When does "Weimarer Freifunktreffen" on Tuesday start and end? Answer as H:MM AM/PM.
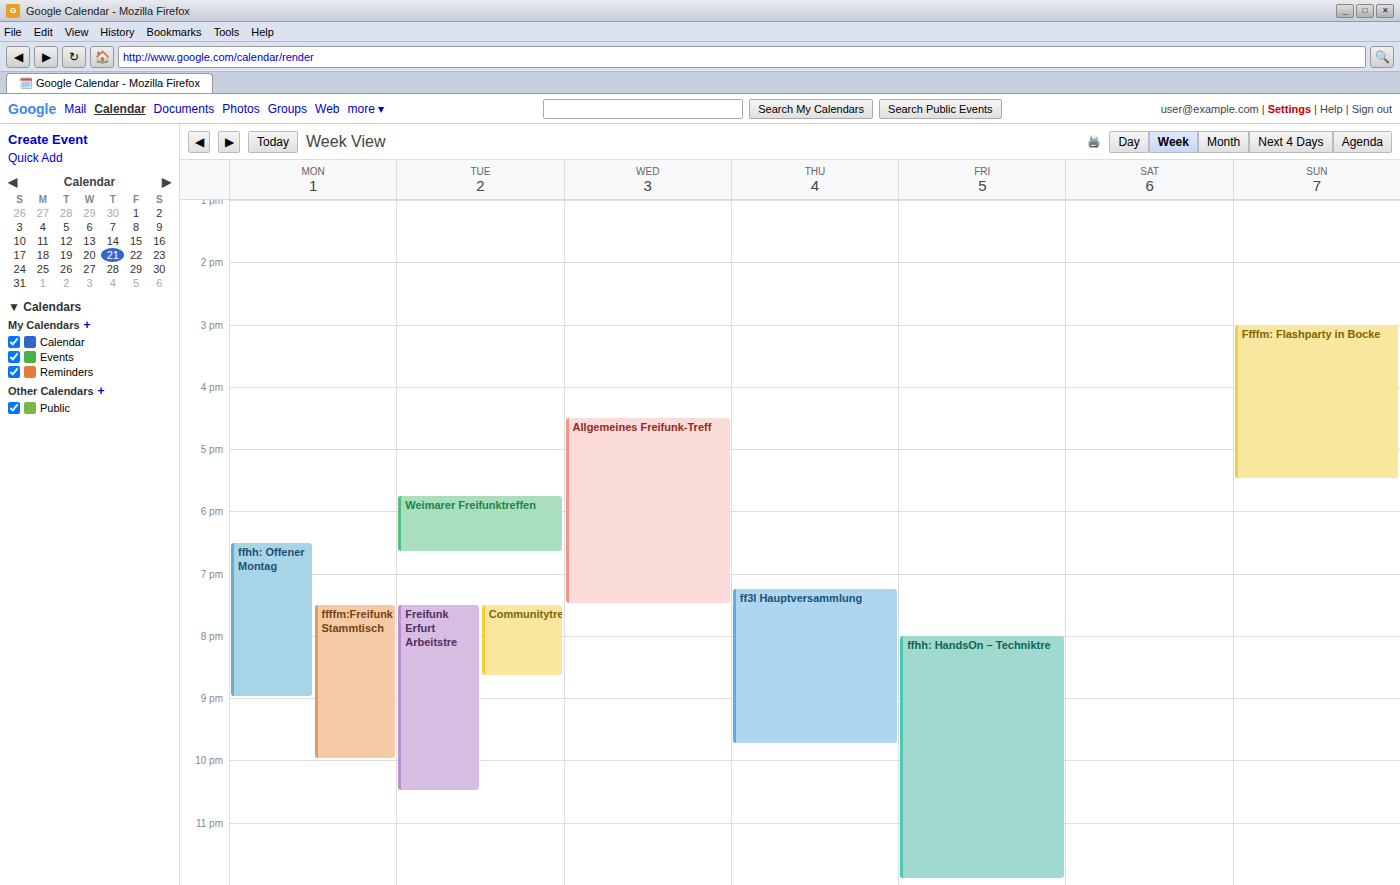
5:45 PM to 6:40 PM